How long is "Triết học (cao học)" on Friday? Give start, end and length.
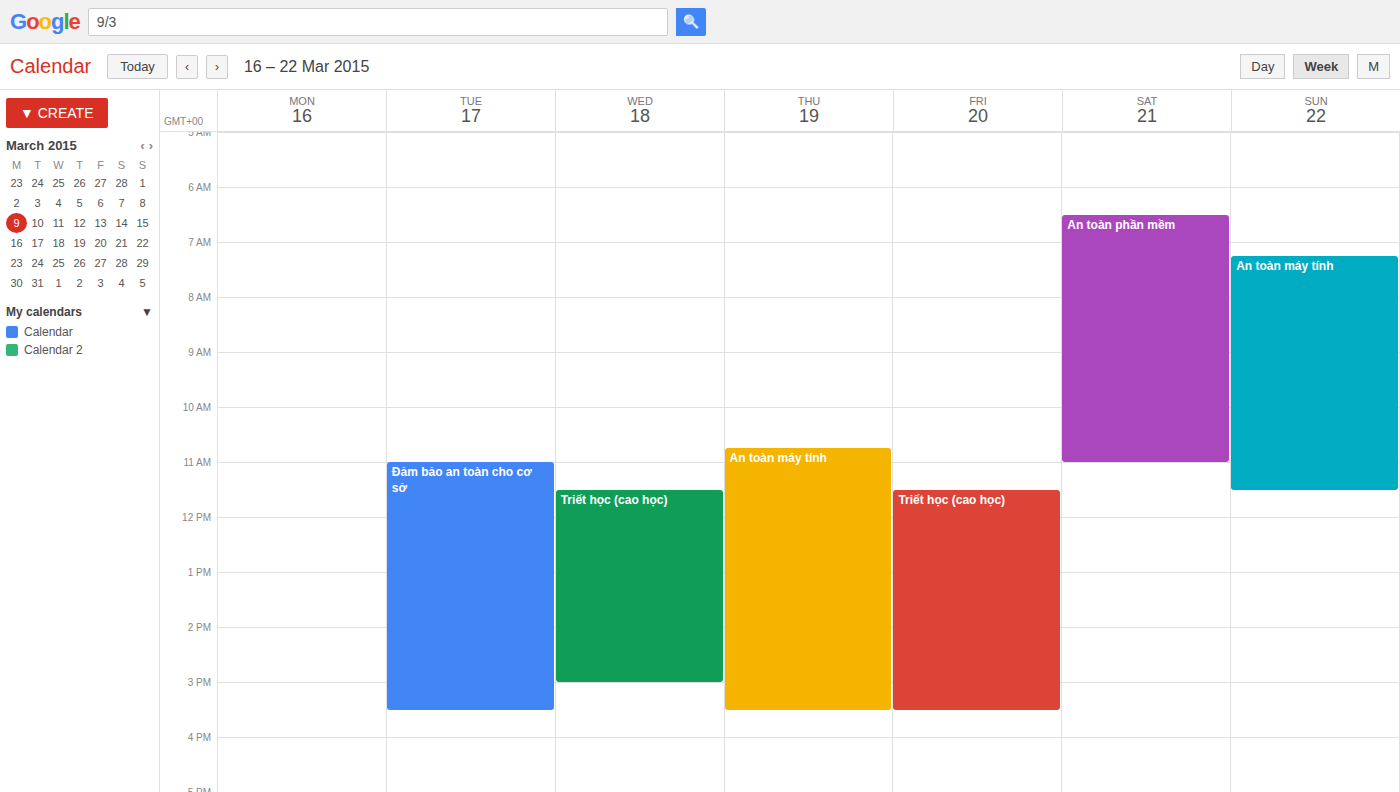
11:30 AM to 3:30 PM, 4 hours